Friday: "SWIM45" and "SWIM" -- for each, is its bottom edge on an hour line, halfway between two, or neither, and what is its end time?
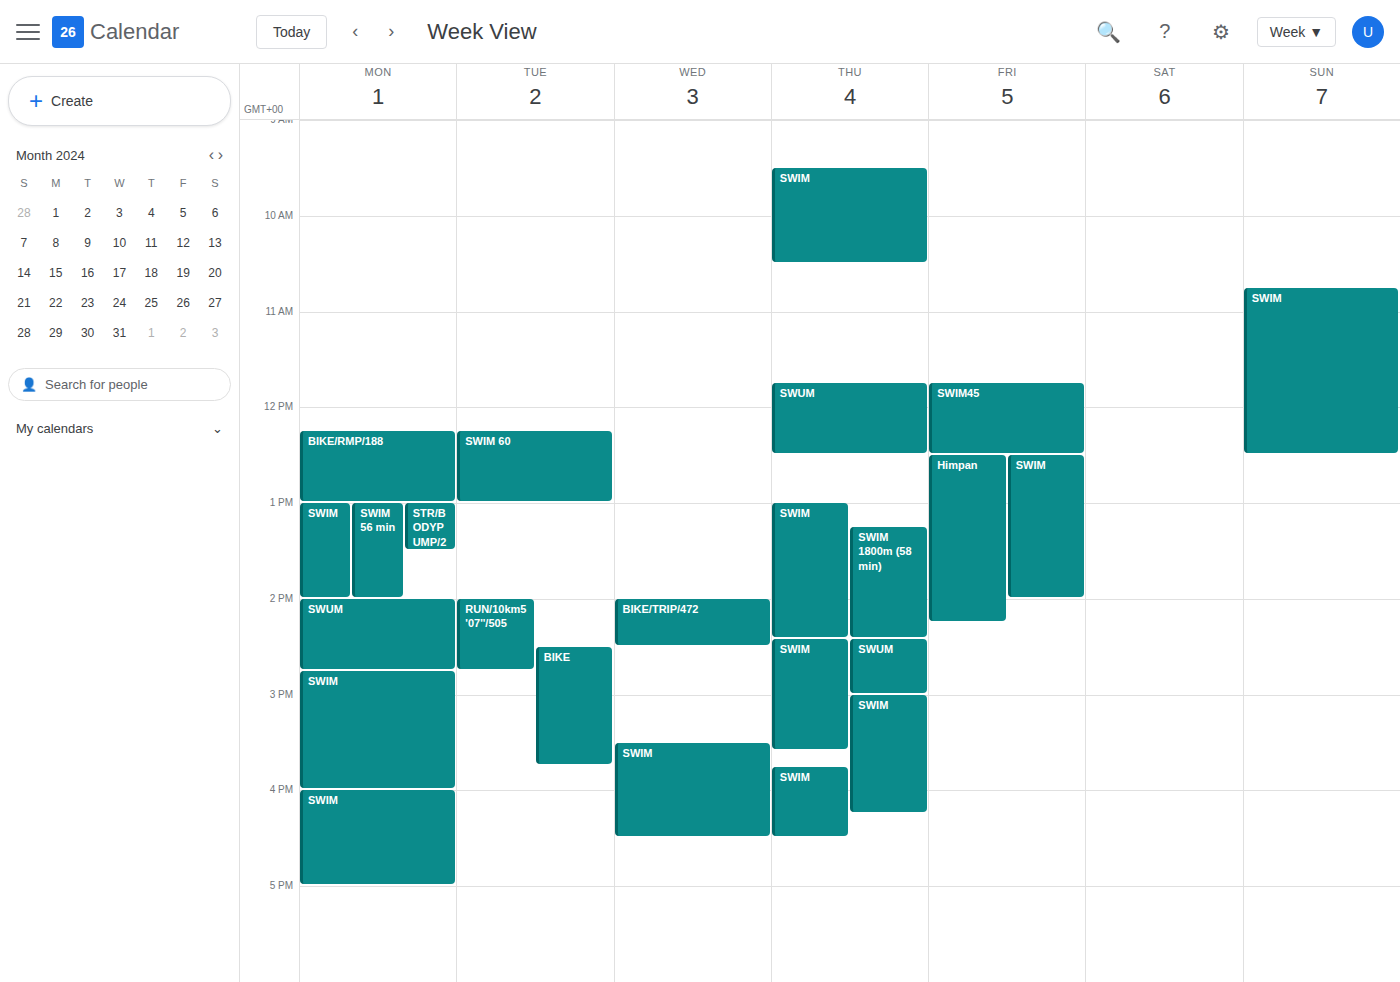
"SWIM45": 12:30 PM, halfway between the 12 PM and 1 PM lines. "SWIM": 2:00 PM, exactly on the 2 PM line.